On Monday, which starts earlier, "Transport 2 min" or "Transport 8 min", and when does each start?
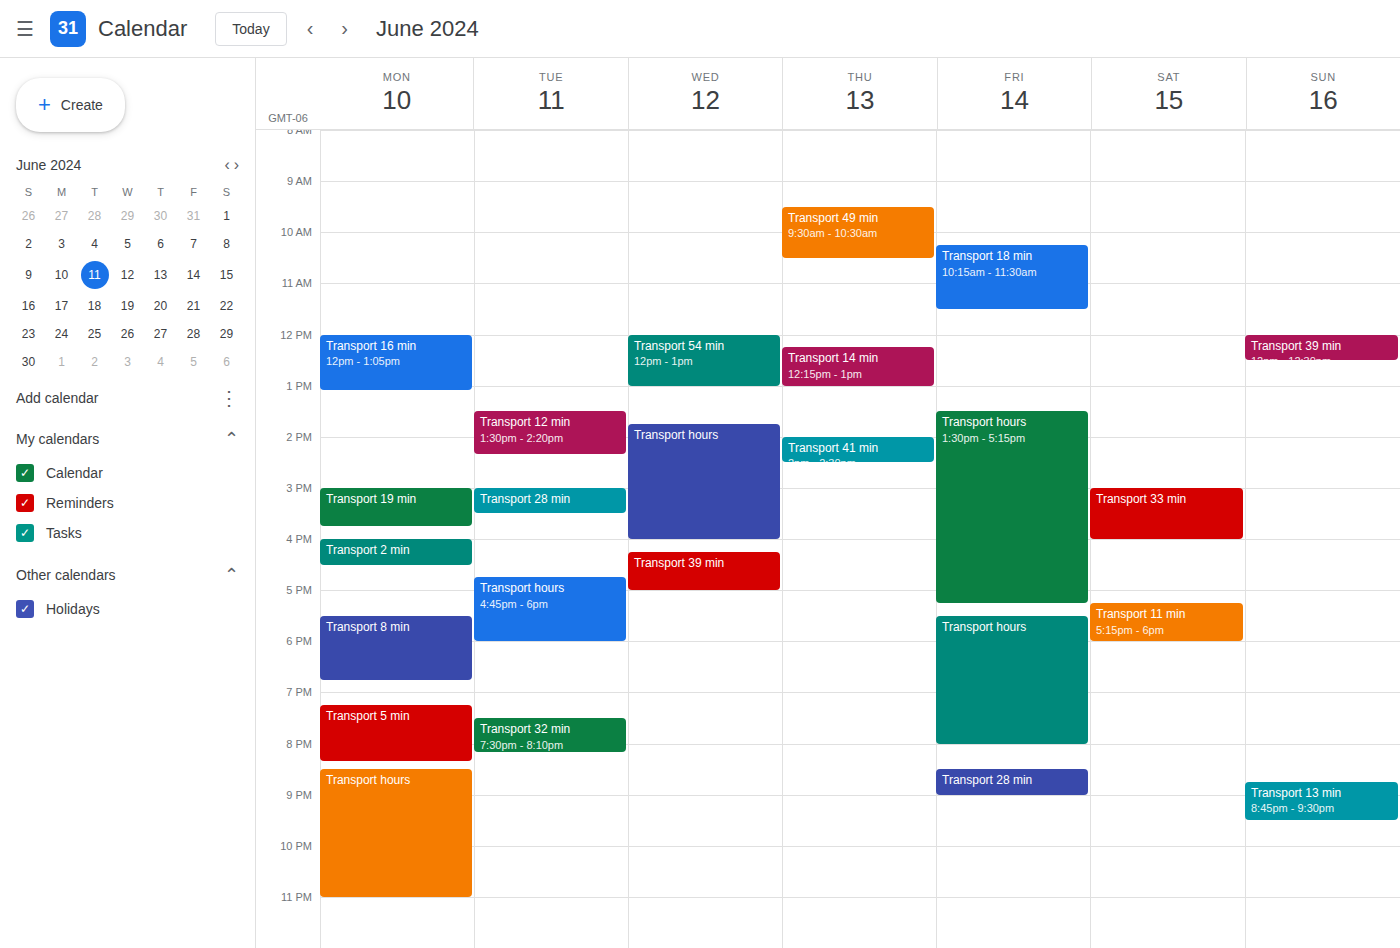
"Transport 2 min" 4:00 PM; "Transport 8 min" 5:30 PM.